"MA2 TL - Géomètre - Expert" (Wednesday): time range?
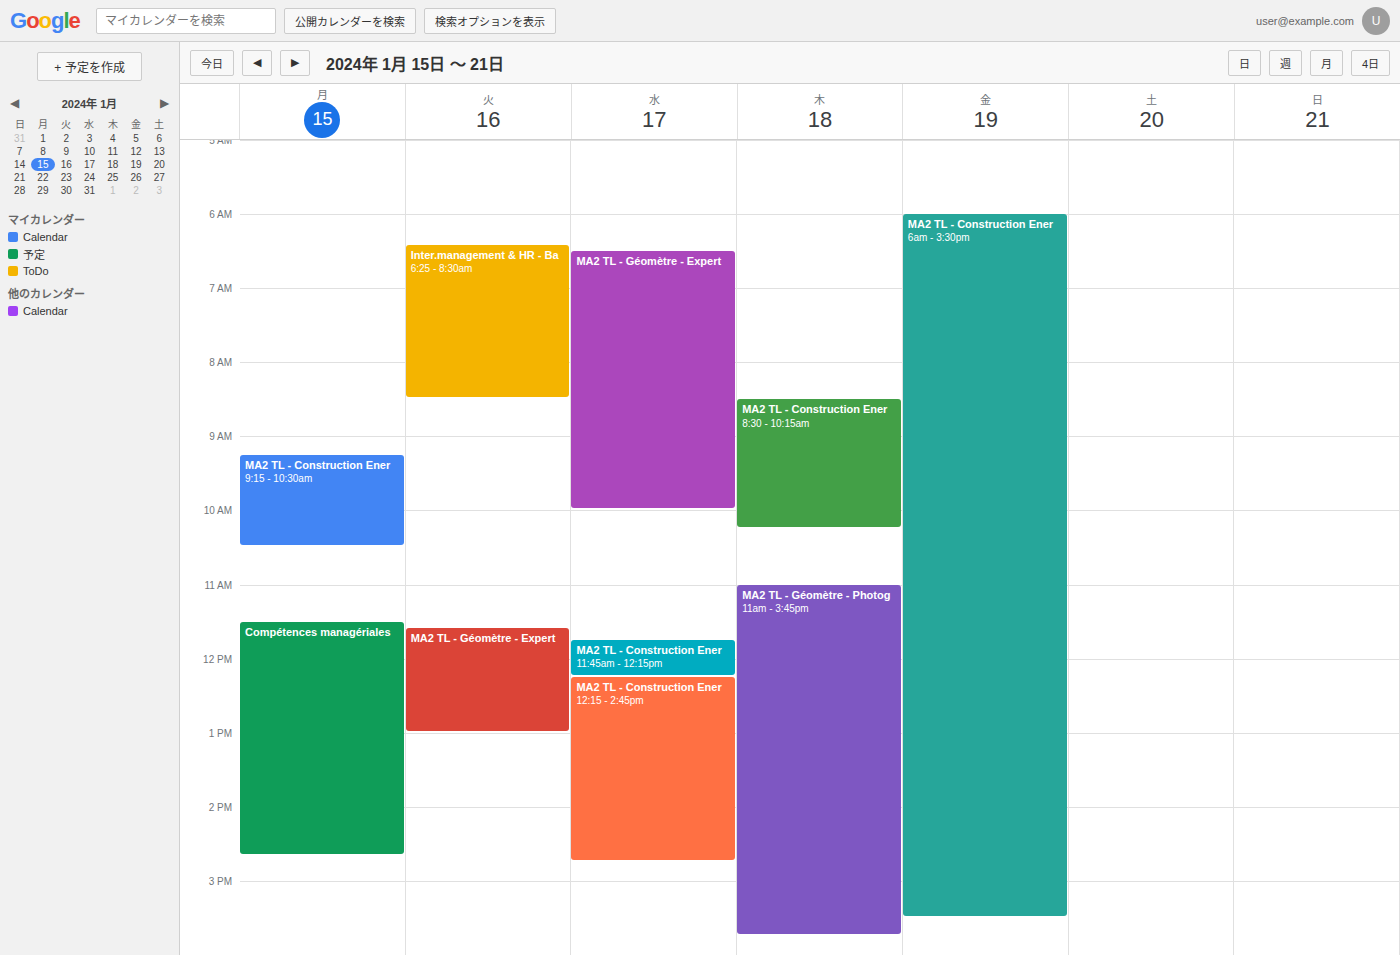
06:30 to 10:00